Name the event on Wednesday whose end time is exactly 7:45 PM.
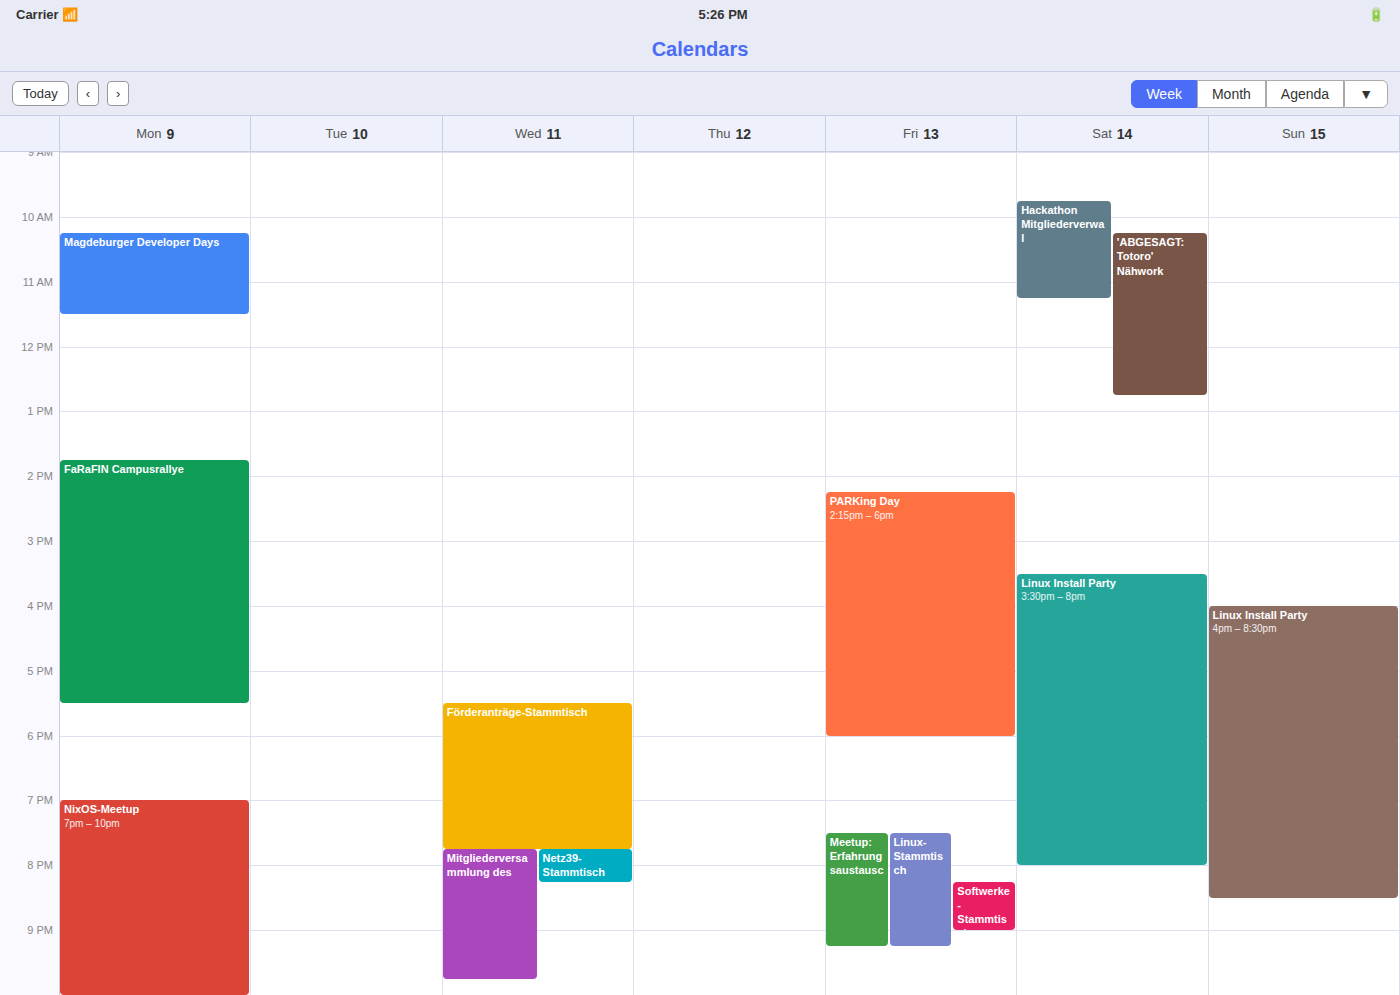
"Förderanträge-Stammtisch"